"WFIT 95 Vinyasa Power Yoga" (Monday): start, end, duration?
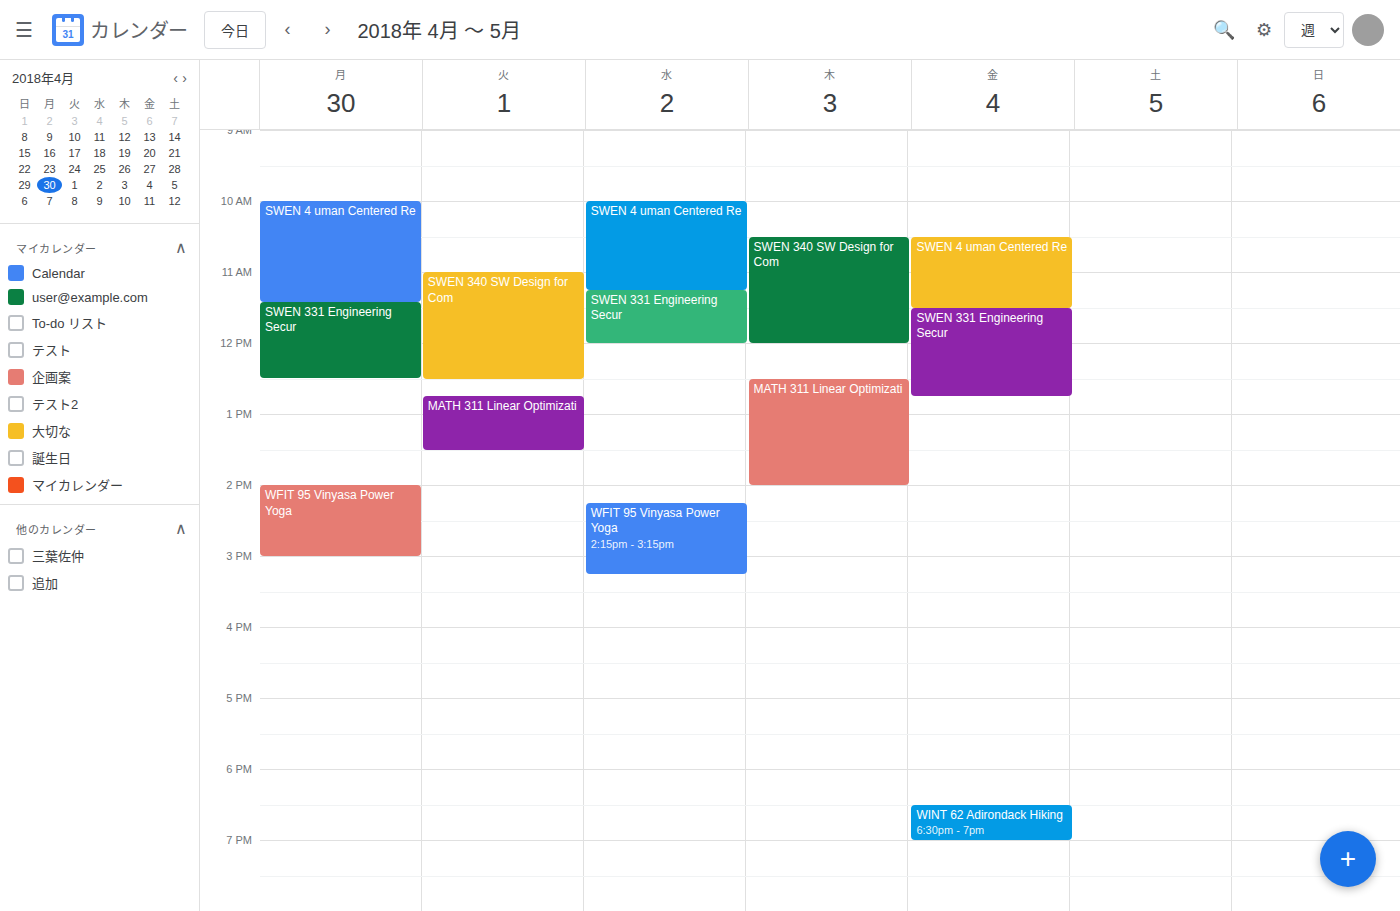
2:00 PM to 3:00 PM, 1 hour